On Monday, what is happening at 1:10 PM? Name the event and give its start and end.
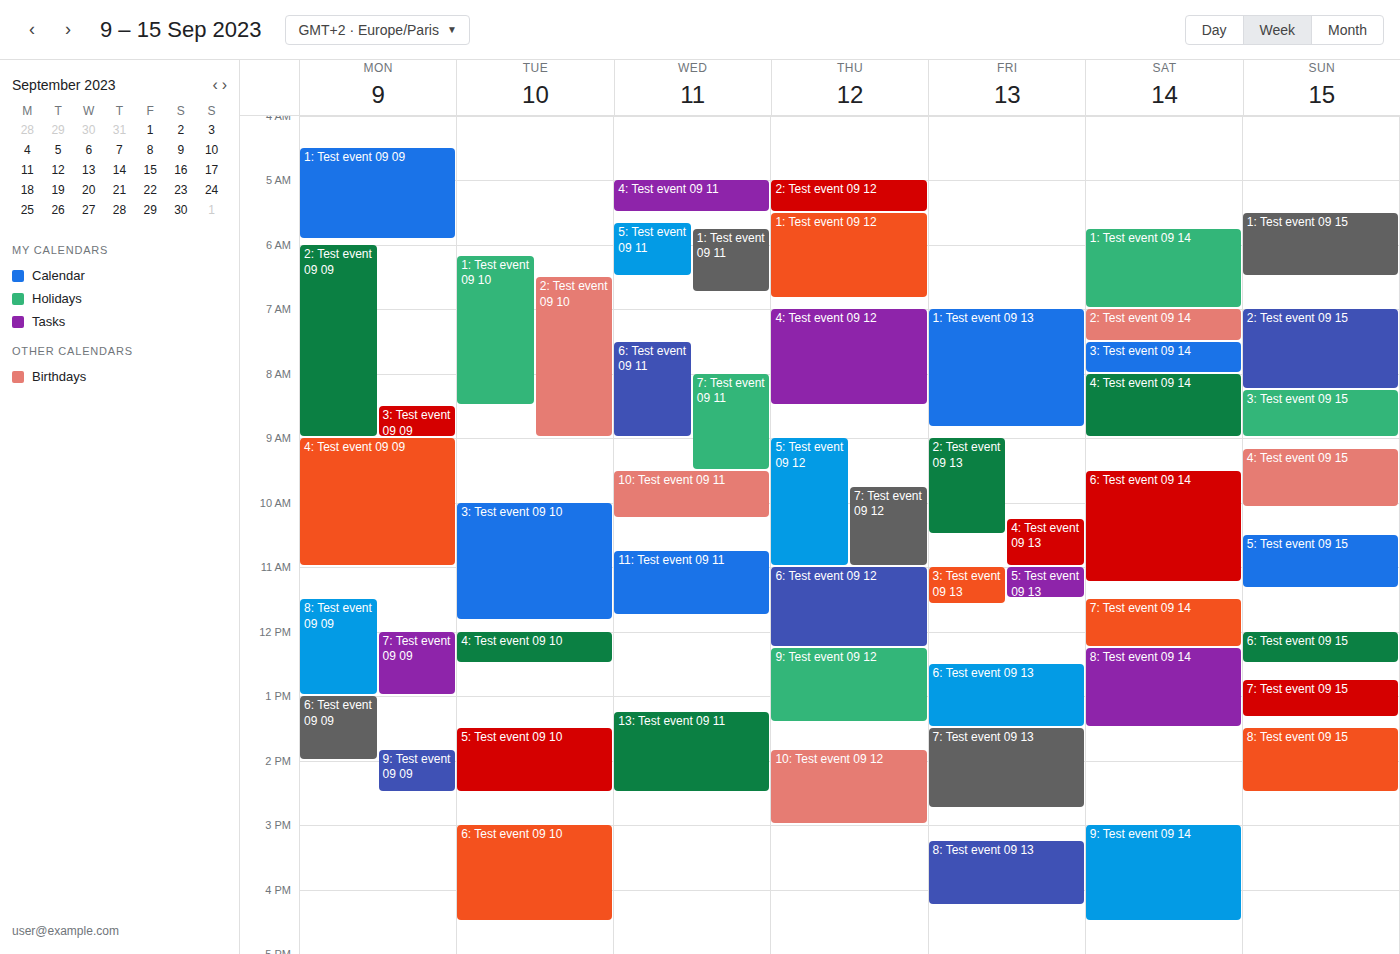
"6: Test event 09 09", 1:00 PM to 2:00 PM